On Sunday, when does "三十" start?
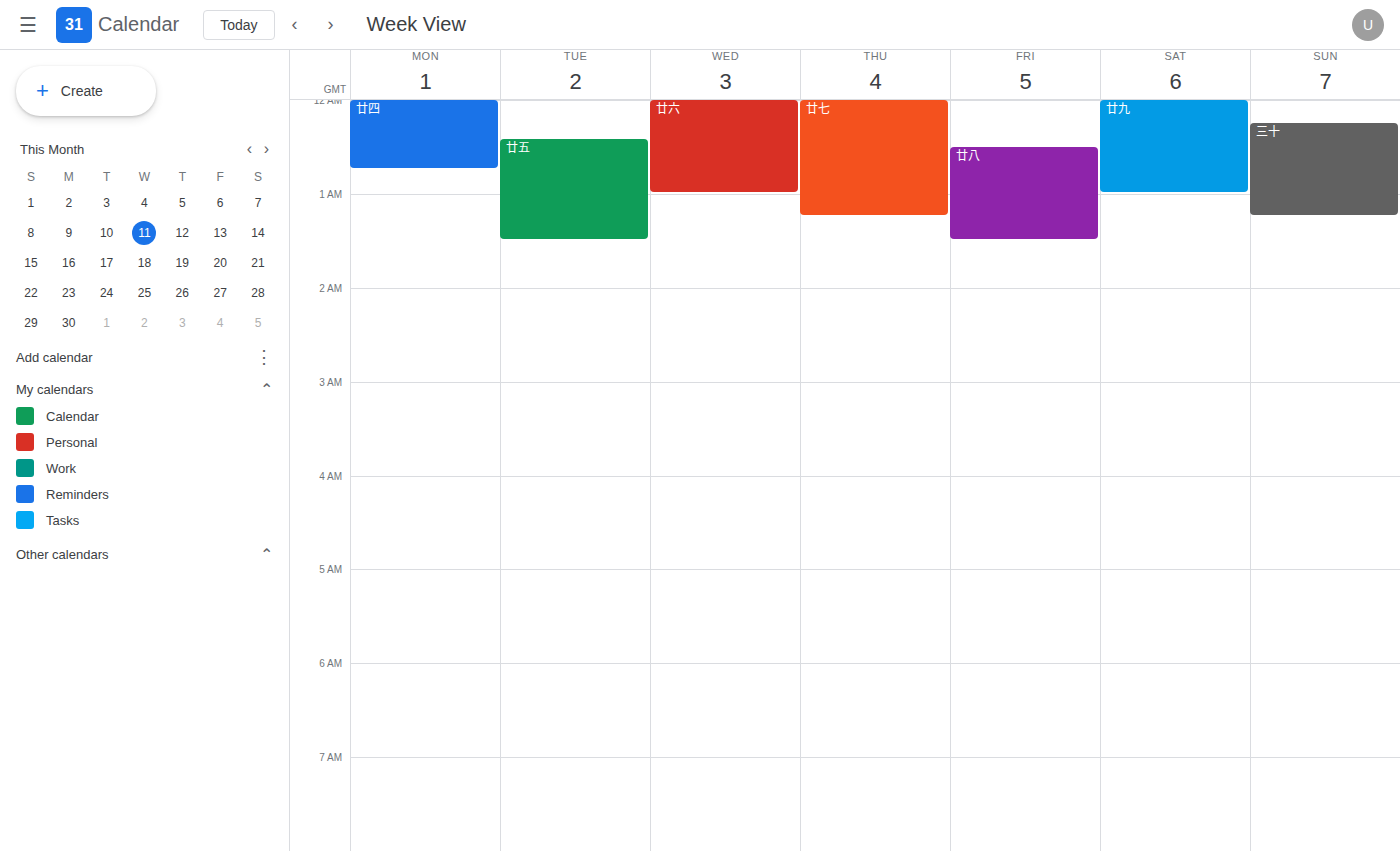
12:15 AM